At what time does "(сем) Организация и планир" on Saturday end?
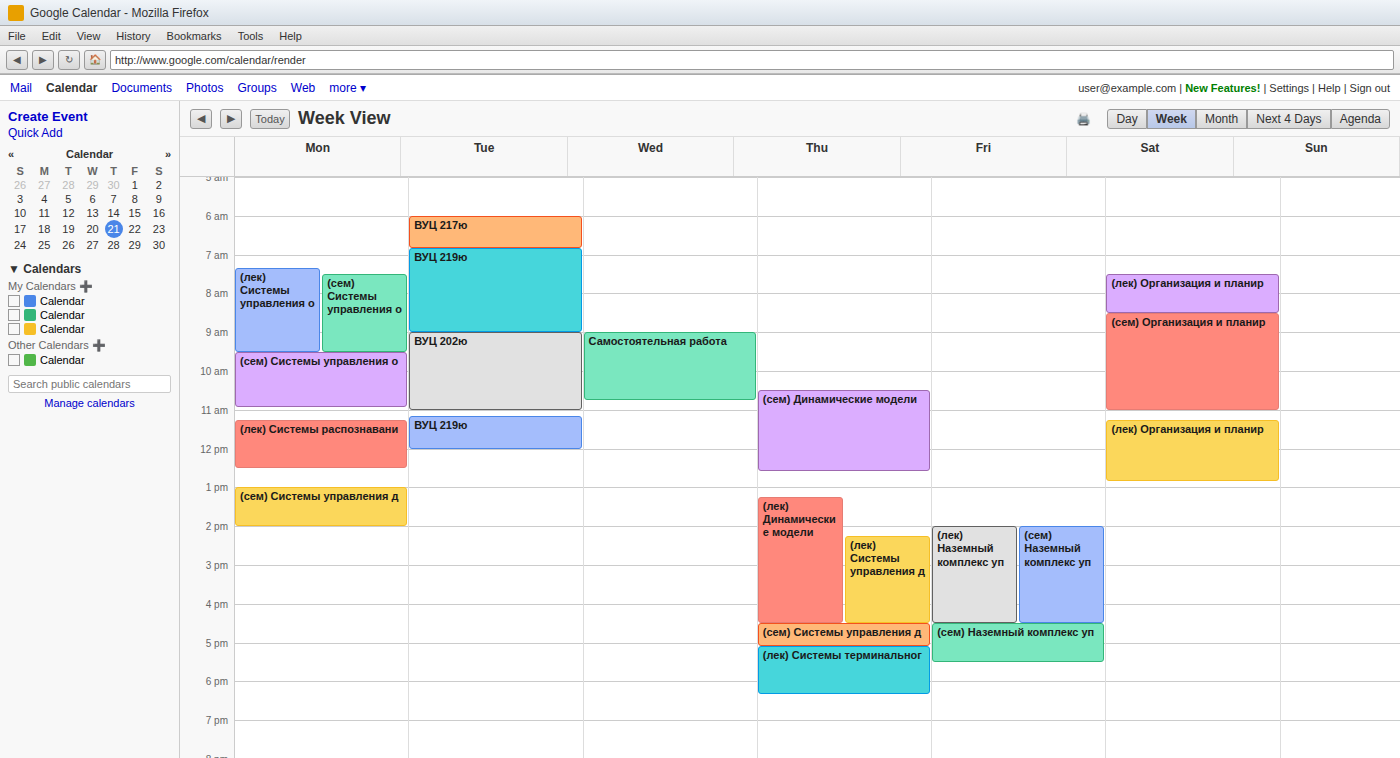
11:00 AM